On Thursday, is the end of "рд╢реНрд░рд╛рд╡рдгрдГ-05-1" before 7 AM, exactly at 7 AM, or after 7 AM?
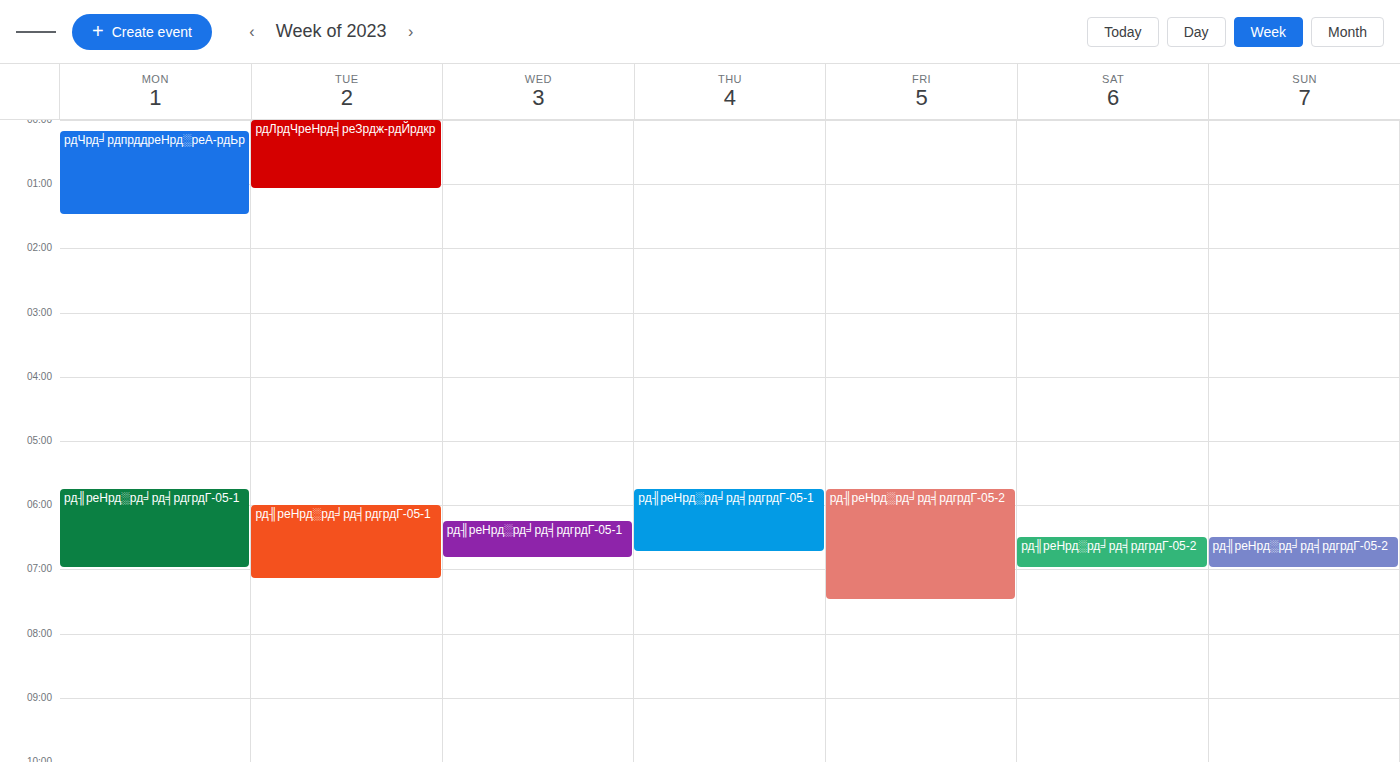
6:45 AM -- before 7 AM, 15 minutes above the 7 AM line.